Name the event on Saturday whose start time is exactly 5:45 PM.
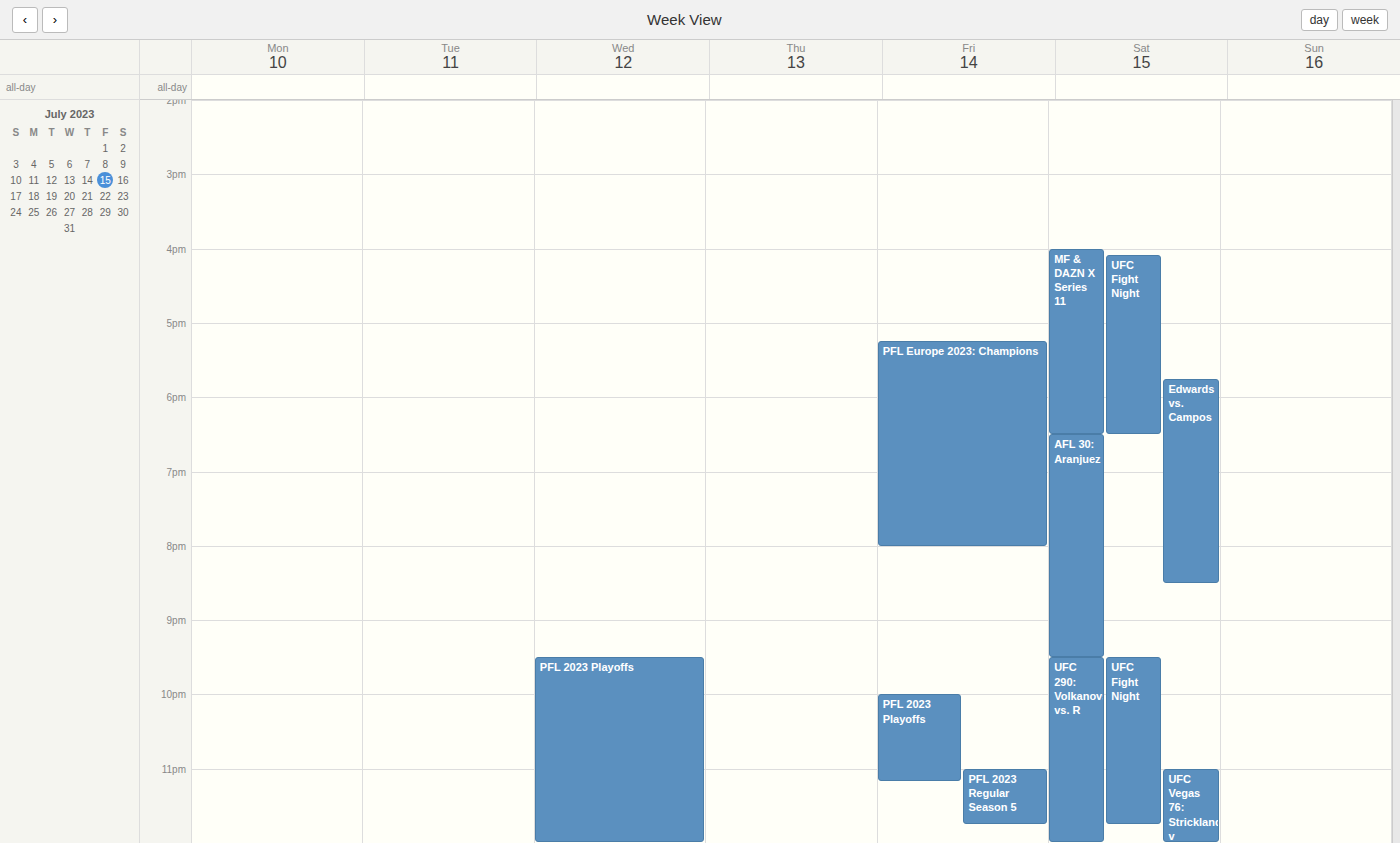
"Edwards vs. Campos"